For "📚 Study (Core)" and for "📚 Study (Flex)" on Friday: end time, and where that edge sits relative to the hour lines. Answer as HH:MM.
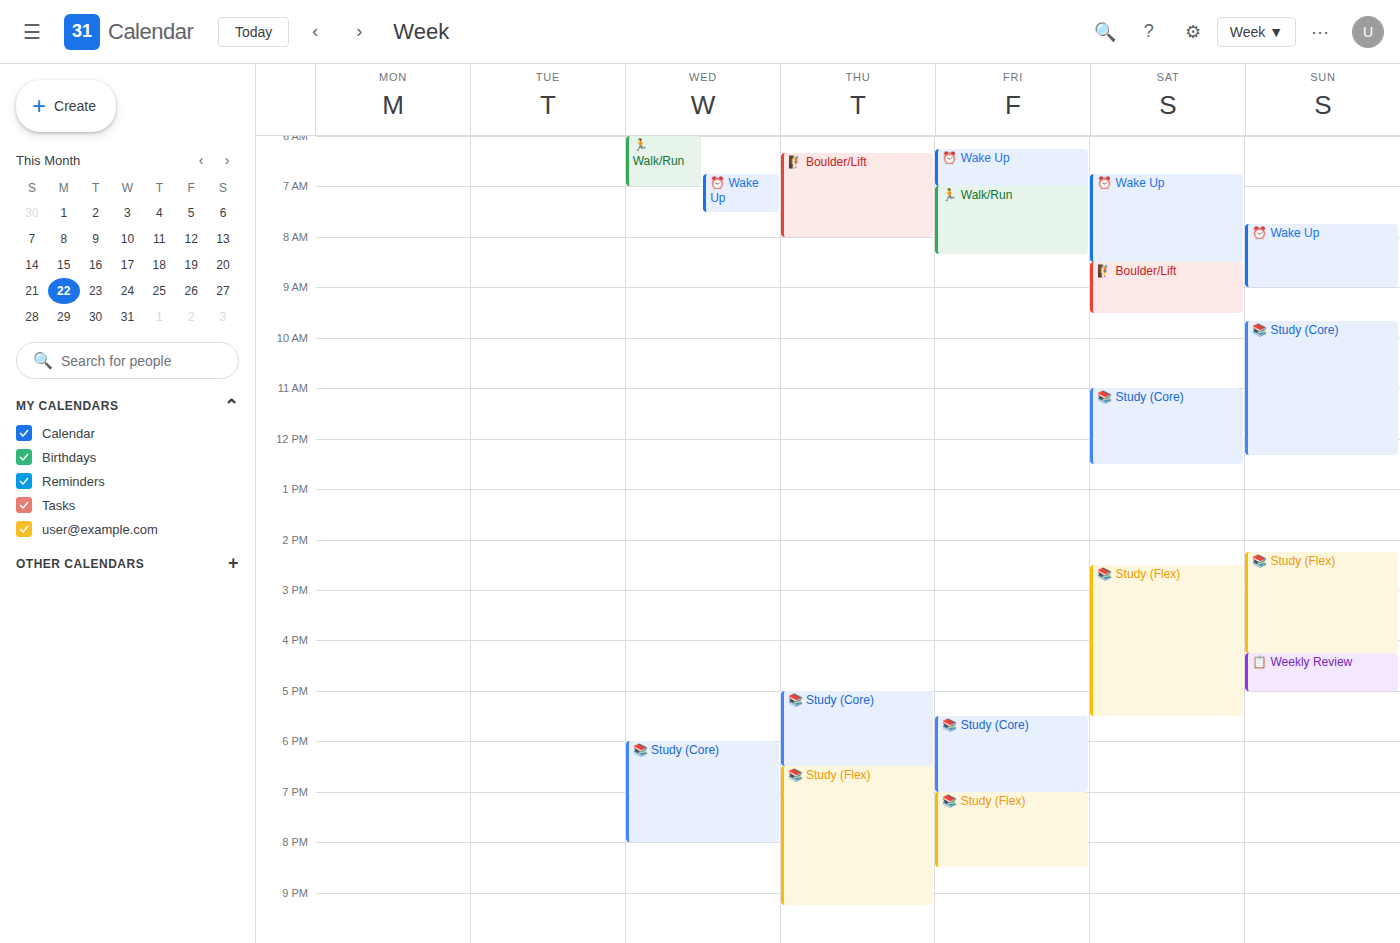
"📚 Study (Core)": 19:00, exactly on the 19:00 line. "📚 Study (Flex)": 20:30, halfway between the 20:00 and 21:00 lines.